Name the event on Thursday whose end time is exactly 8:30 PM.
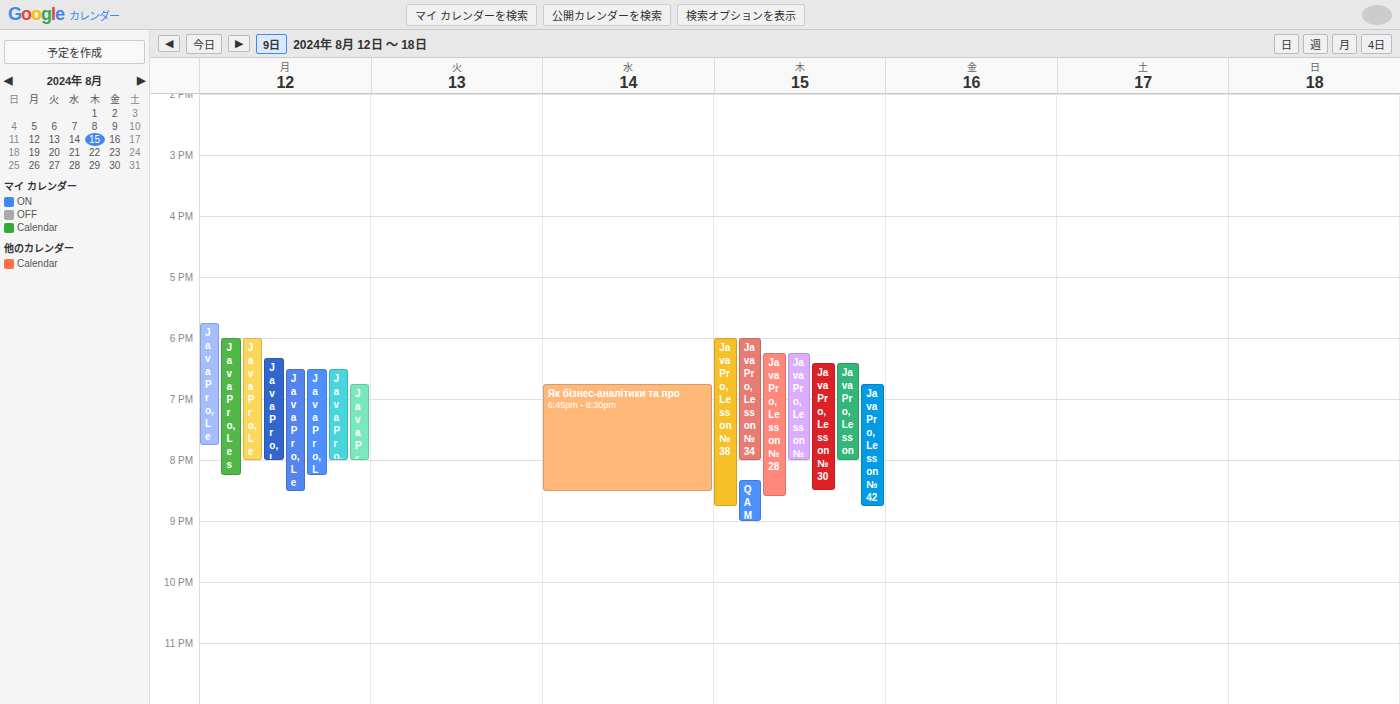
"Java Pro, Lesson № 30"